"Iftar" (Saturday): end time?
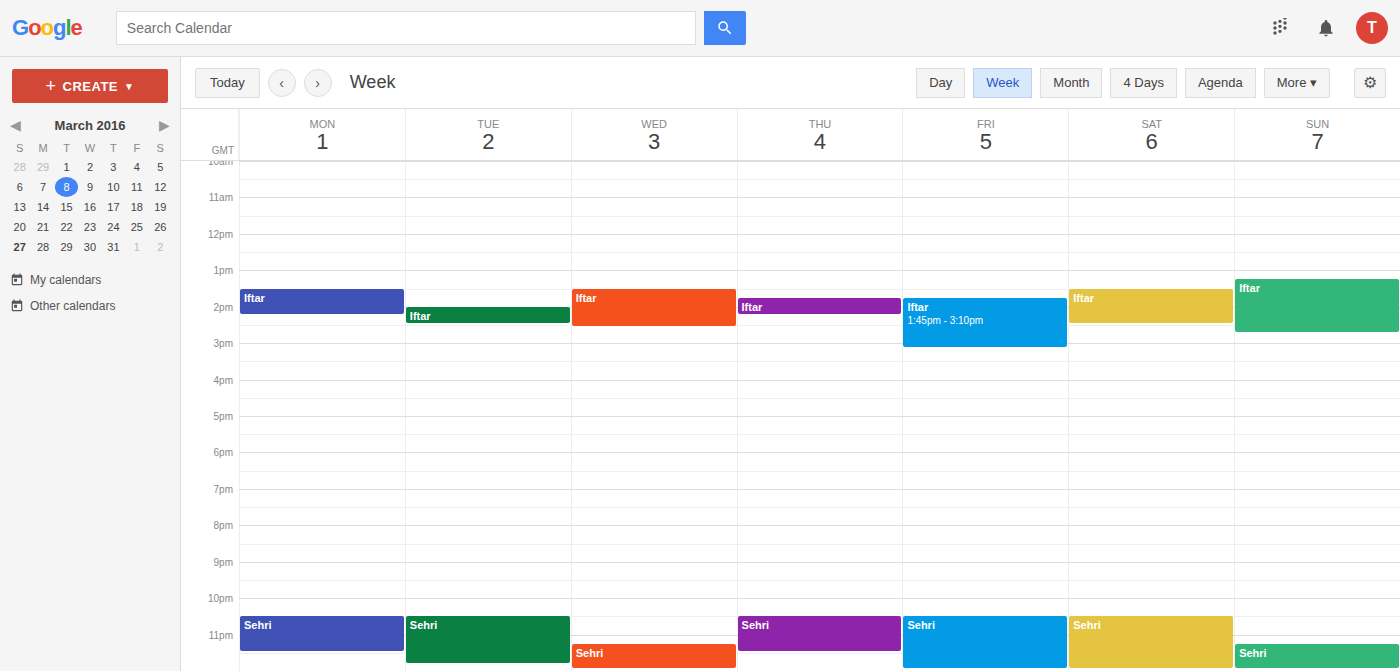
2:30 PM